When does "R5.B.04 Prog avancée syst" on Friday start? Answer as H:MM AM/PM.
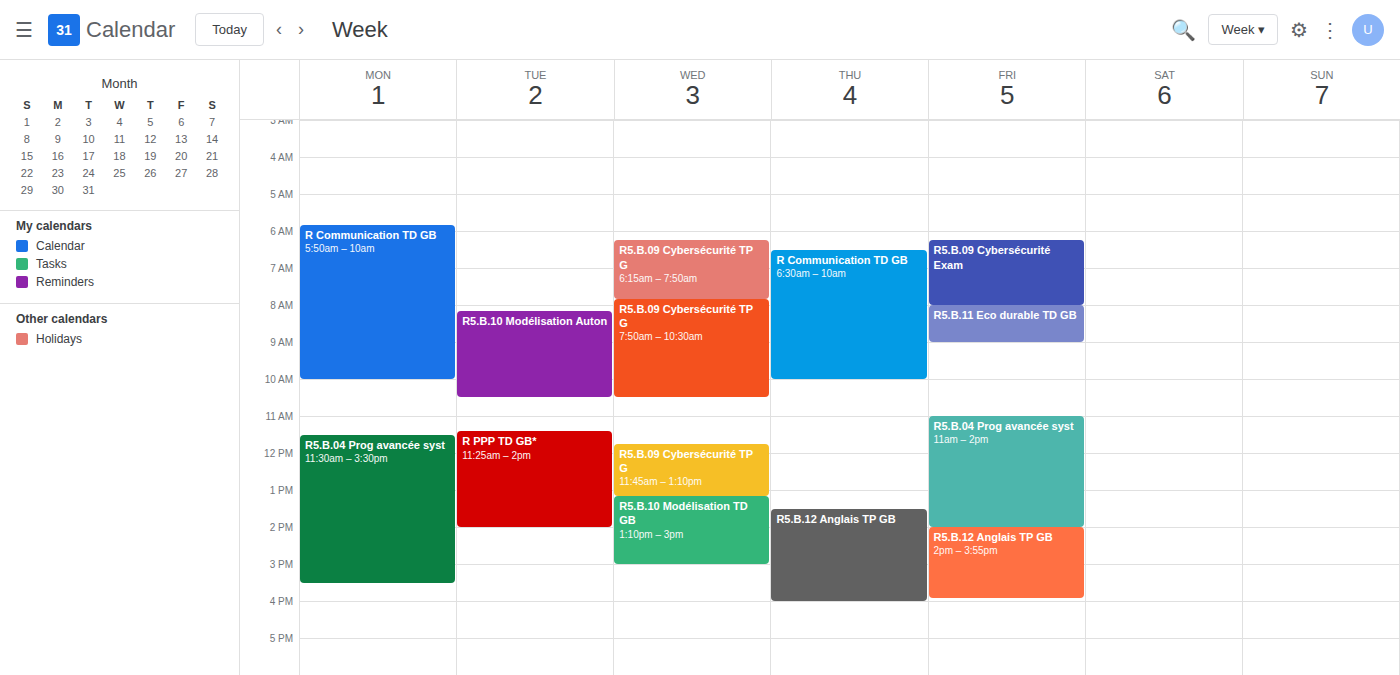
11:00 AM